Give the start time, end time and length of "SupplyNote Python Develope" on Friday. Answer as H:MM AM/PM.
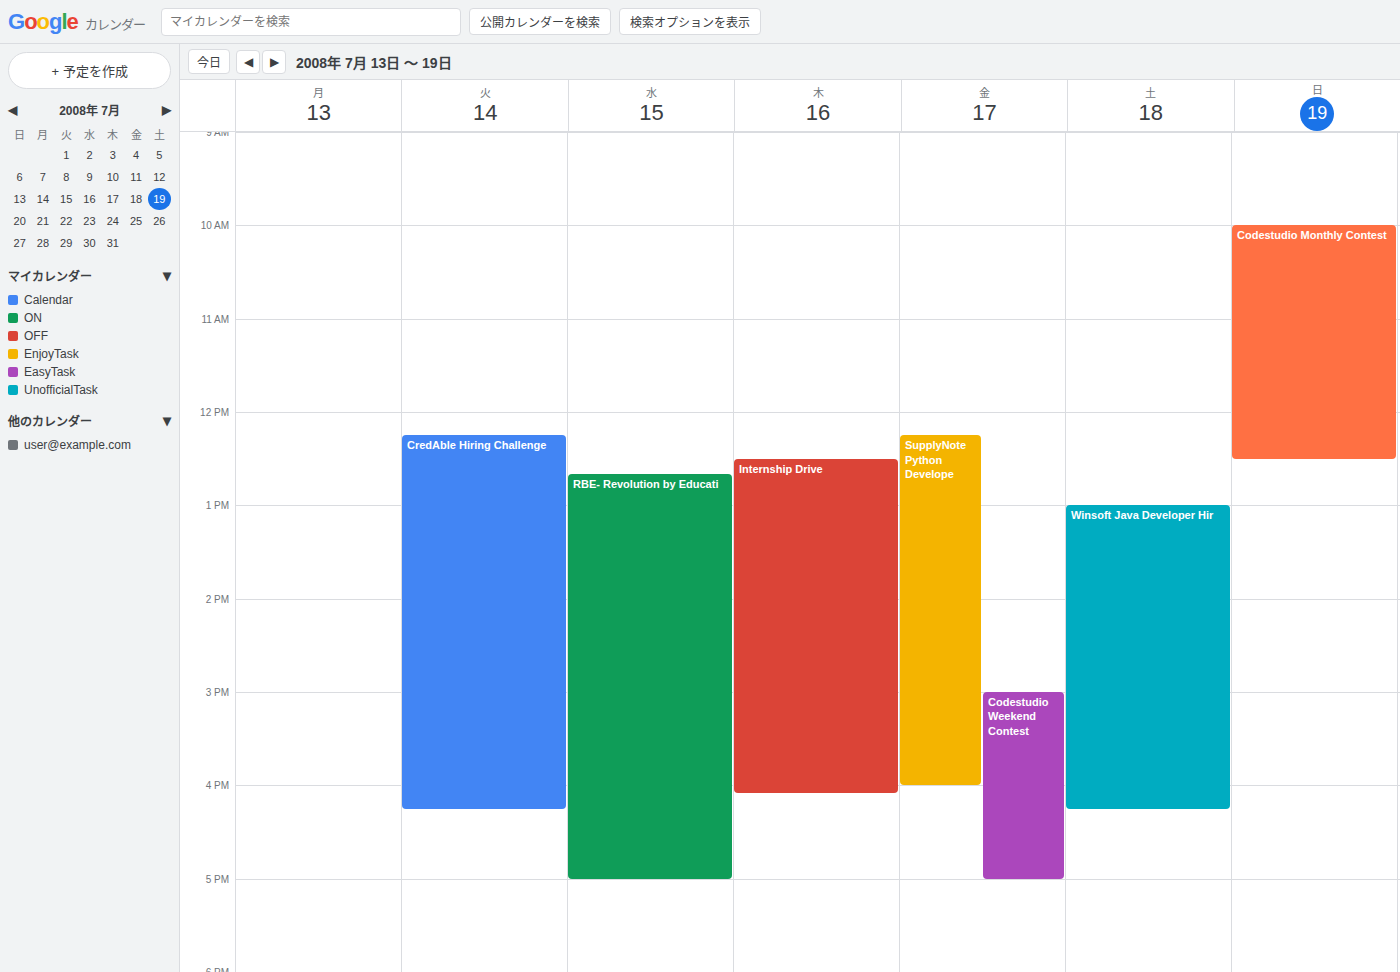
12:15 PM to 4:00 PM, 3 hours 45 minutes